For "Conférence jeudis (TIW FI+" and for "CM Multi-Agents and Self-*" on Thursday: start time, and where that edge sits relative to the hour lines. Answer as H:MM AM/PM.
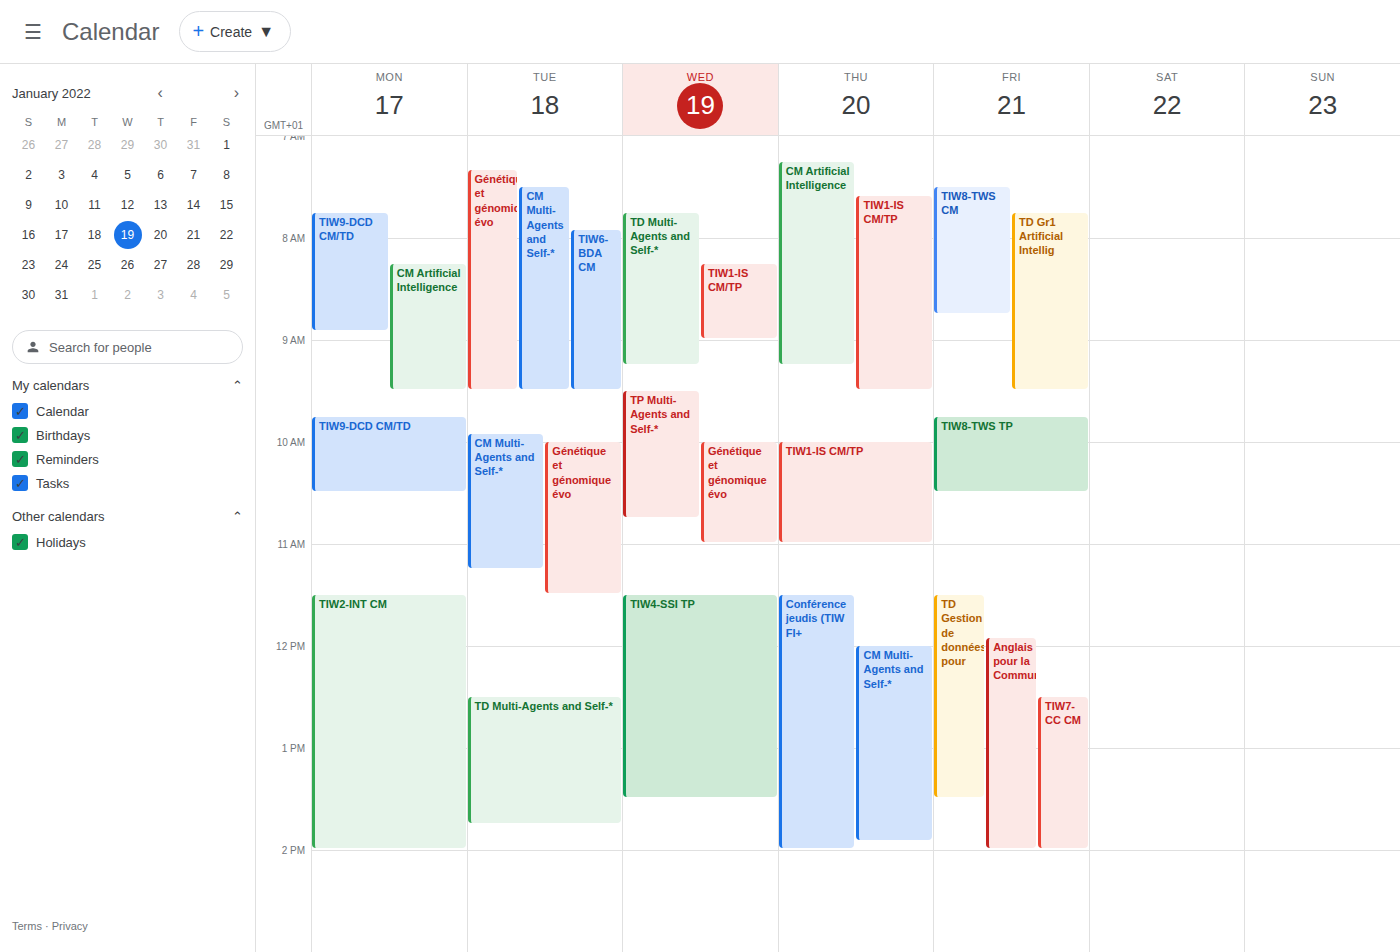
"Conférence jeudis (TIW FI+": 11:30 AM, halfway between the 11 AM and 12 PM lines. "CM Multi-Agents and Self-*": 12:00 PM, exactly on the 12 PM line.